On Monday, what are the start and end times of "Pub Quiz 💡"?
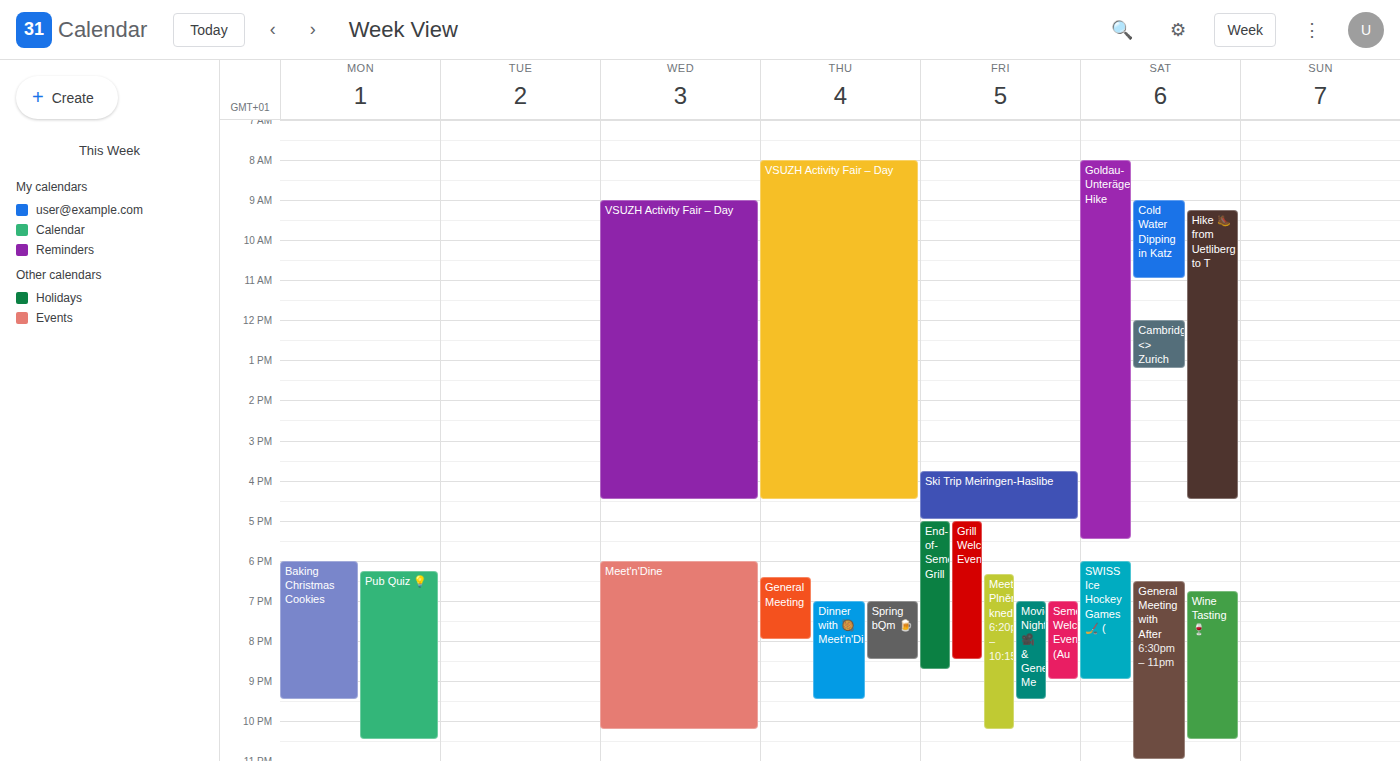
18:15 to 22:30